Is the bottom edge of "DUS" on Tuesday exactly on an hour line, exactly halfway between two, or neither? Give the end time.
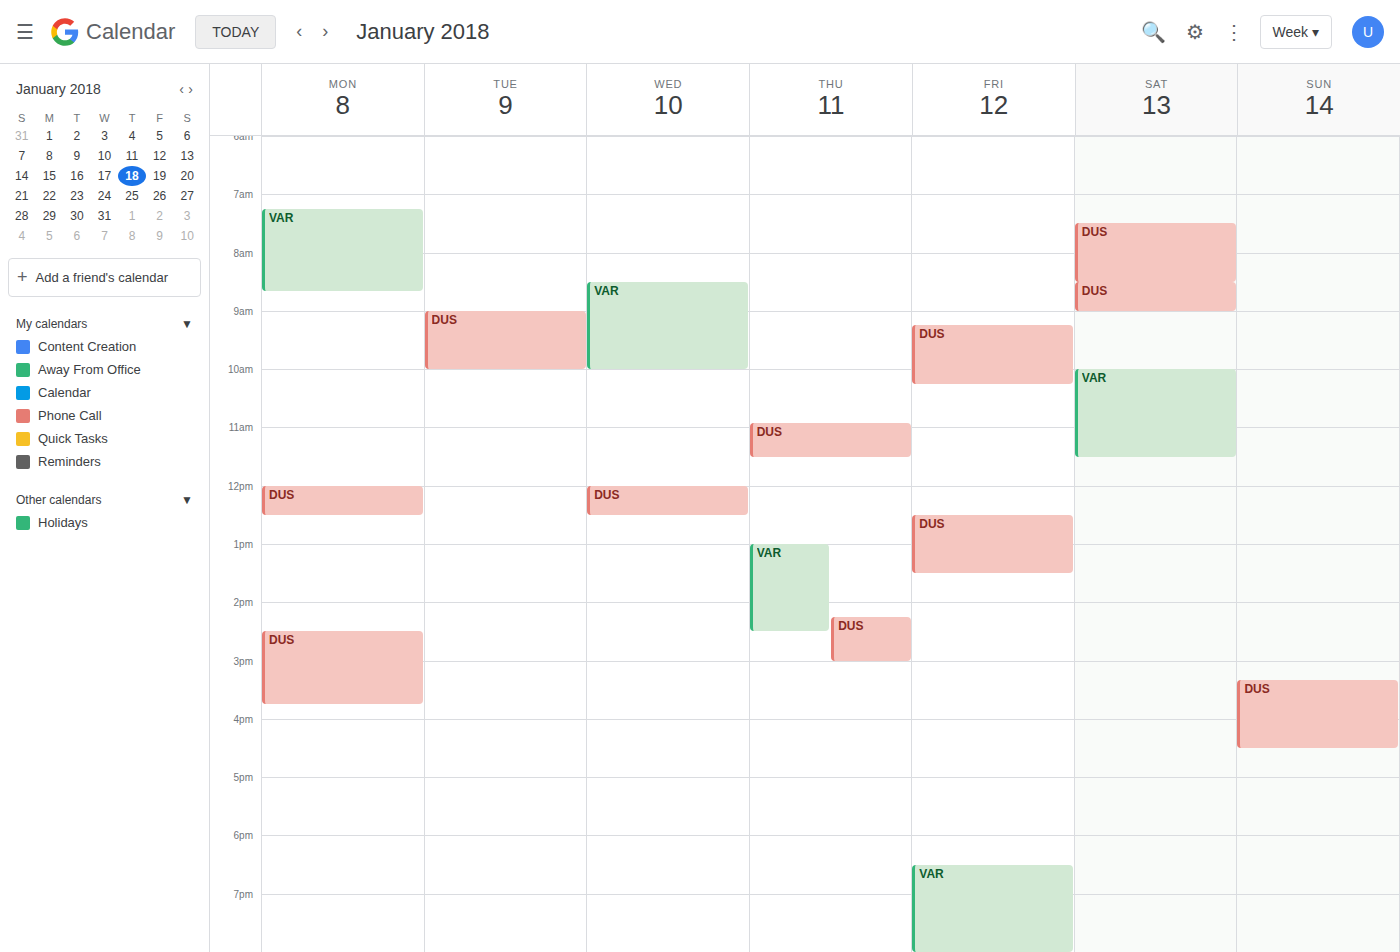
10:00 AM -- exactly on the 10 AM line.